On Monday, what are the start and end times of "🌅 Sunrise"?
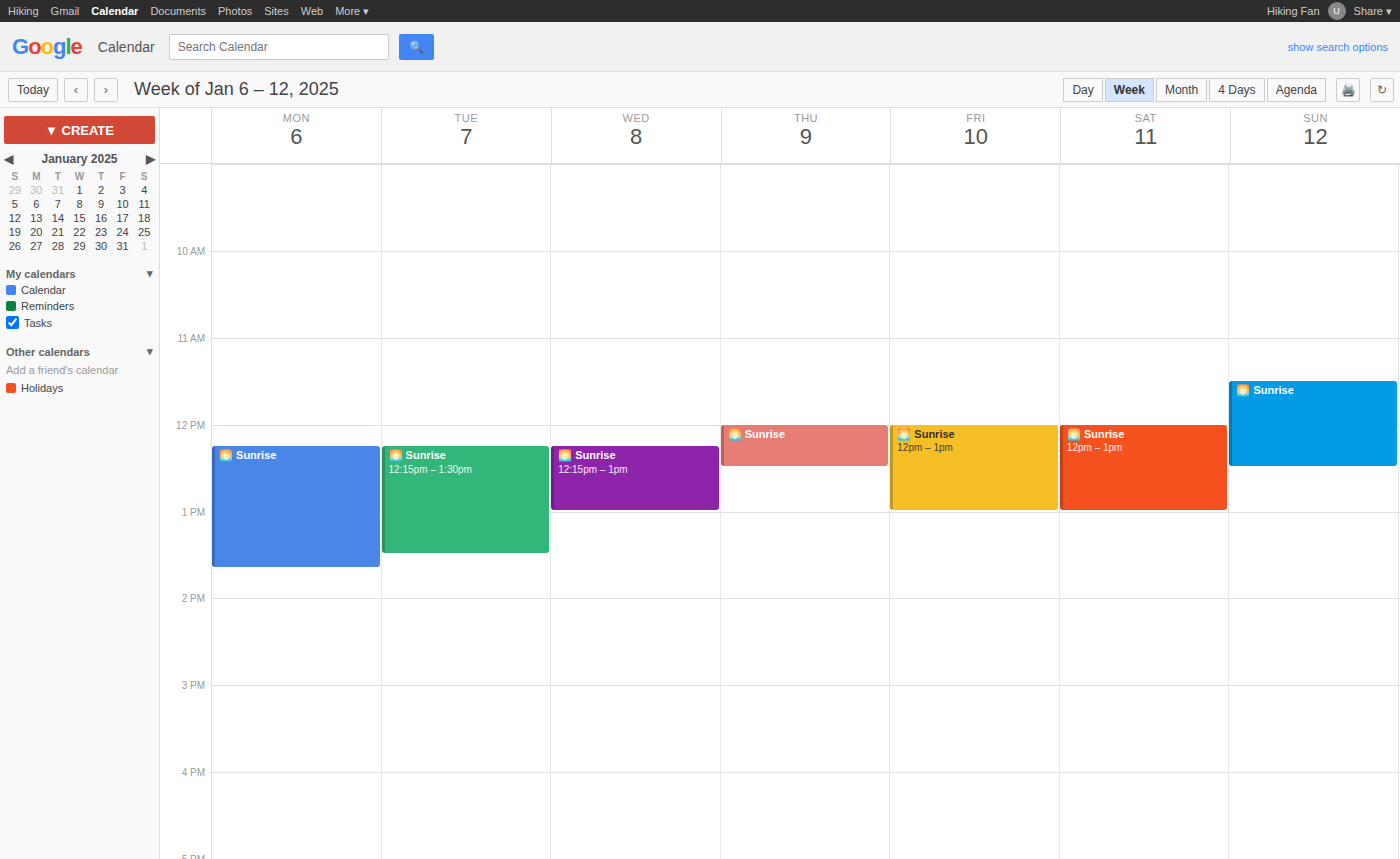
12:15 PM to 1:40 PM